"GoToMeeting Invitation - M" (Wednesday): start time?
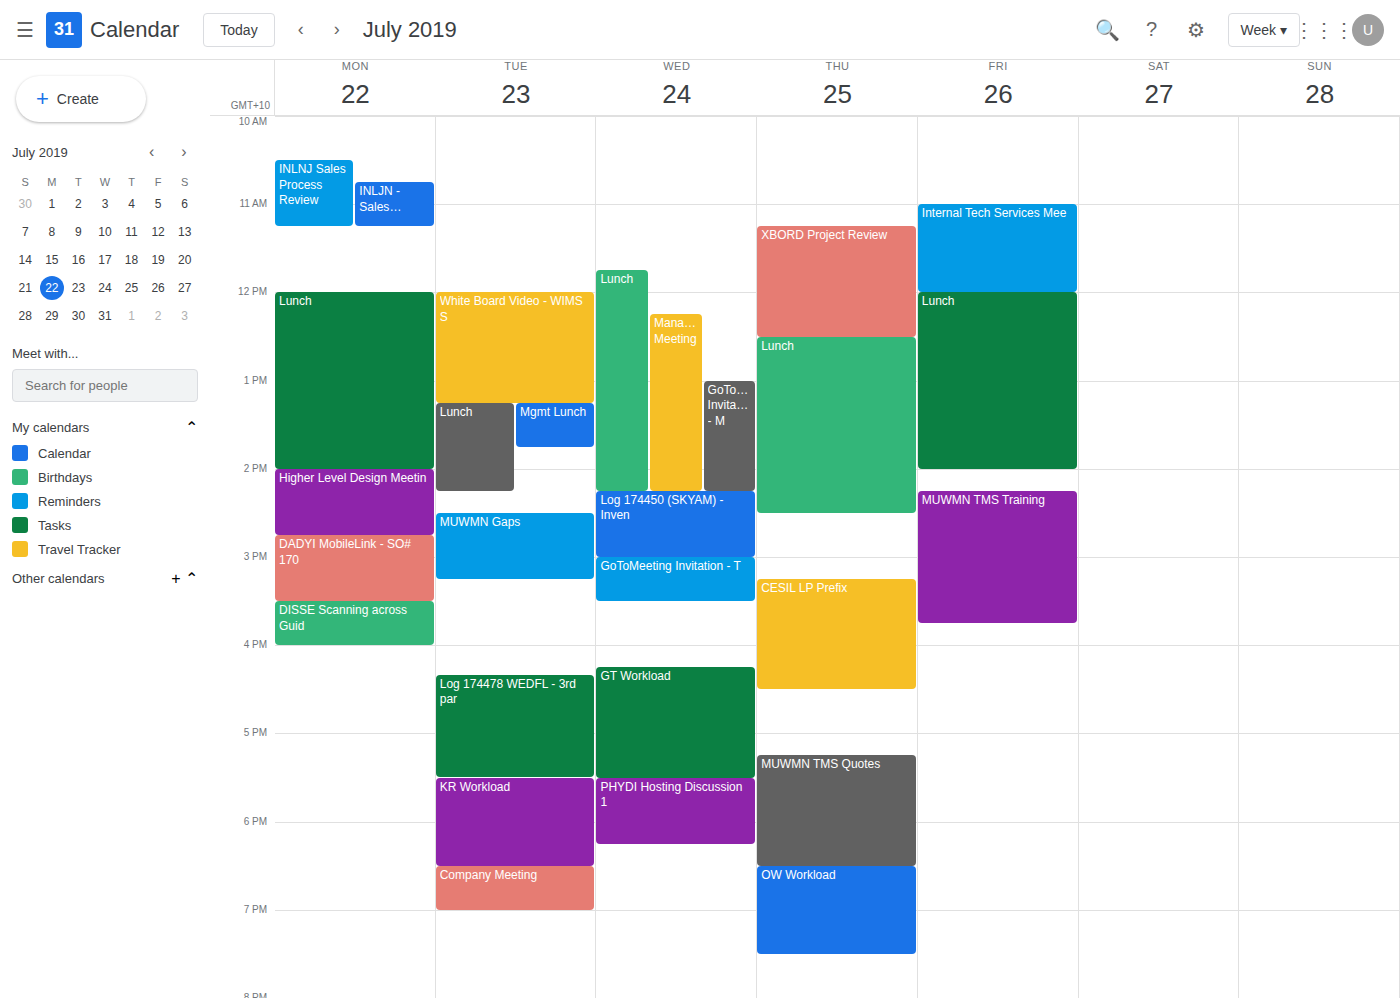
13:00